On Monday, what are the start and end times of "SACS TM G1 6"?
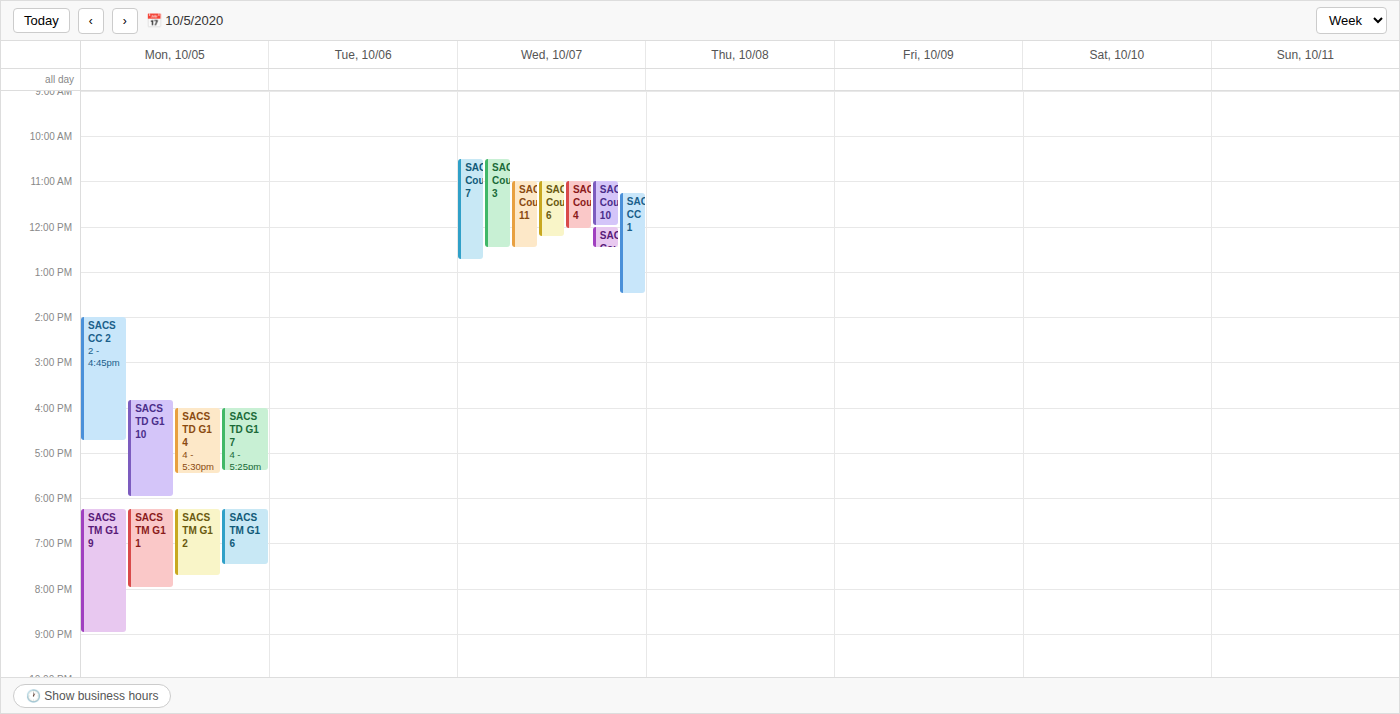
6:15 PM to 7:30 PM